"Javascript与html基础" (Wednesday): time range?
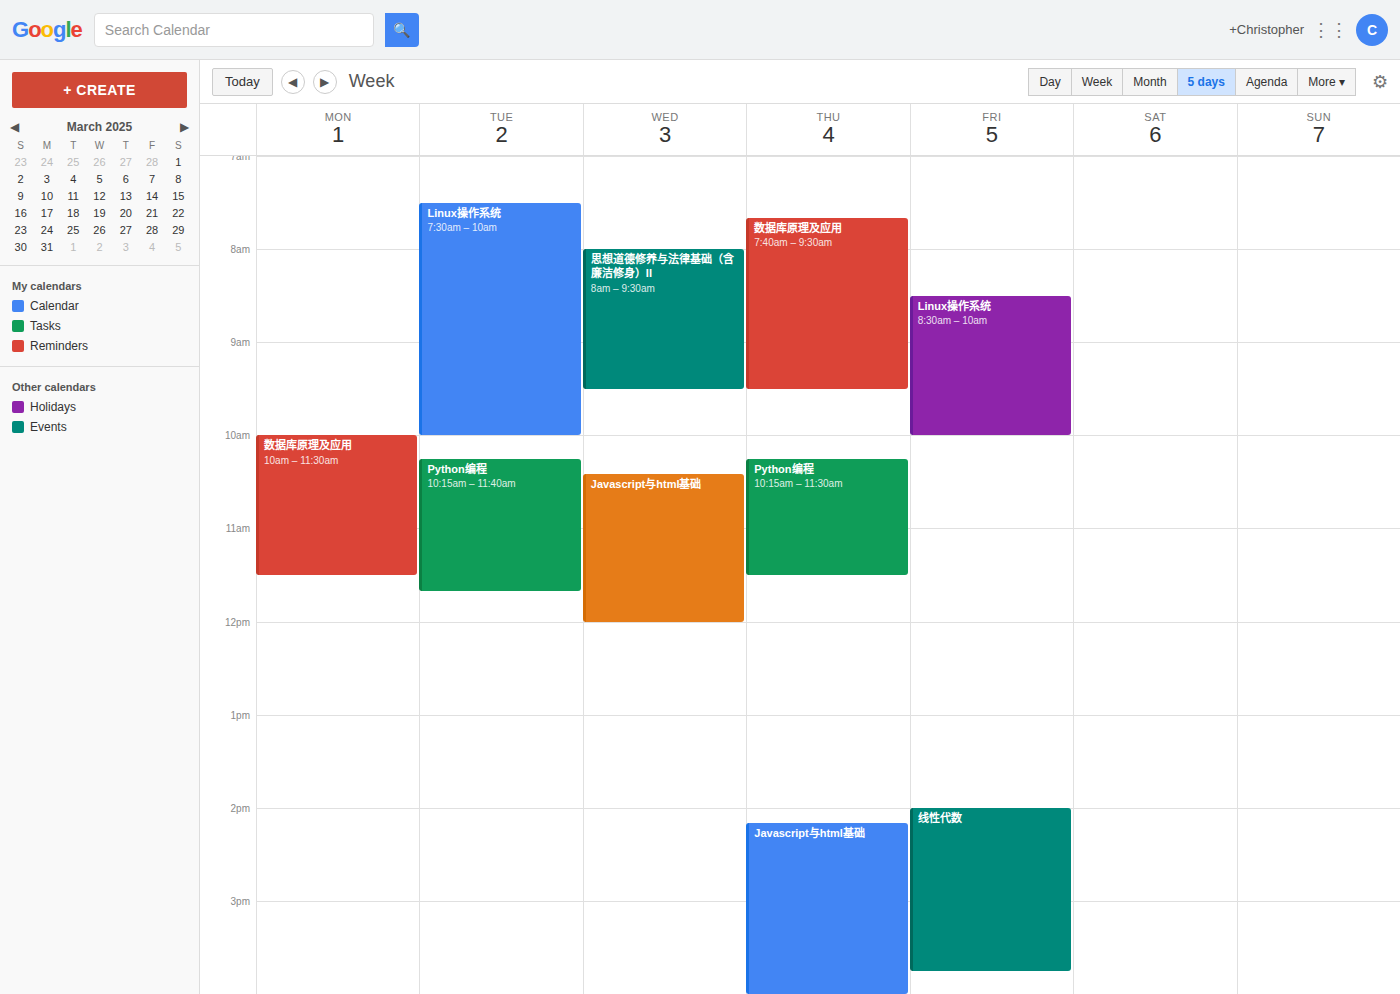
10:25 to 12:00